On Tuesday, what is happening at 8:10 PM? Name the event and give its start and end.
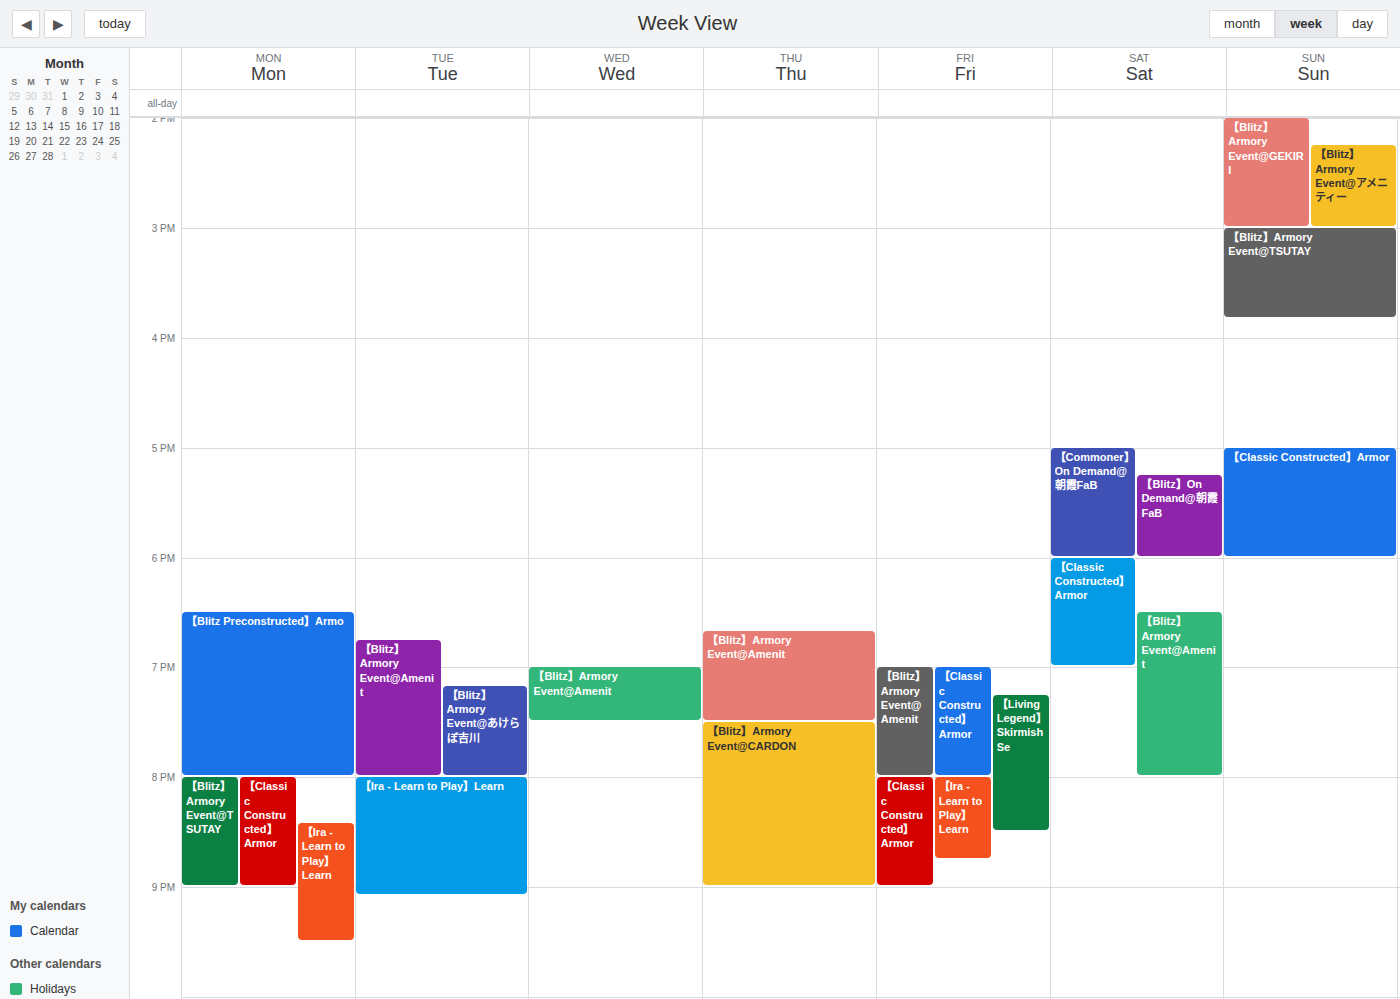
"【Ira - Learn to Play】Learn", 8:00 PM to 9:05 PM